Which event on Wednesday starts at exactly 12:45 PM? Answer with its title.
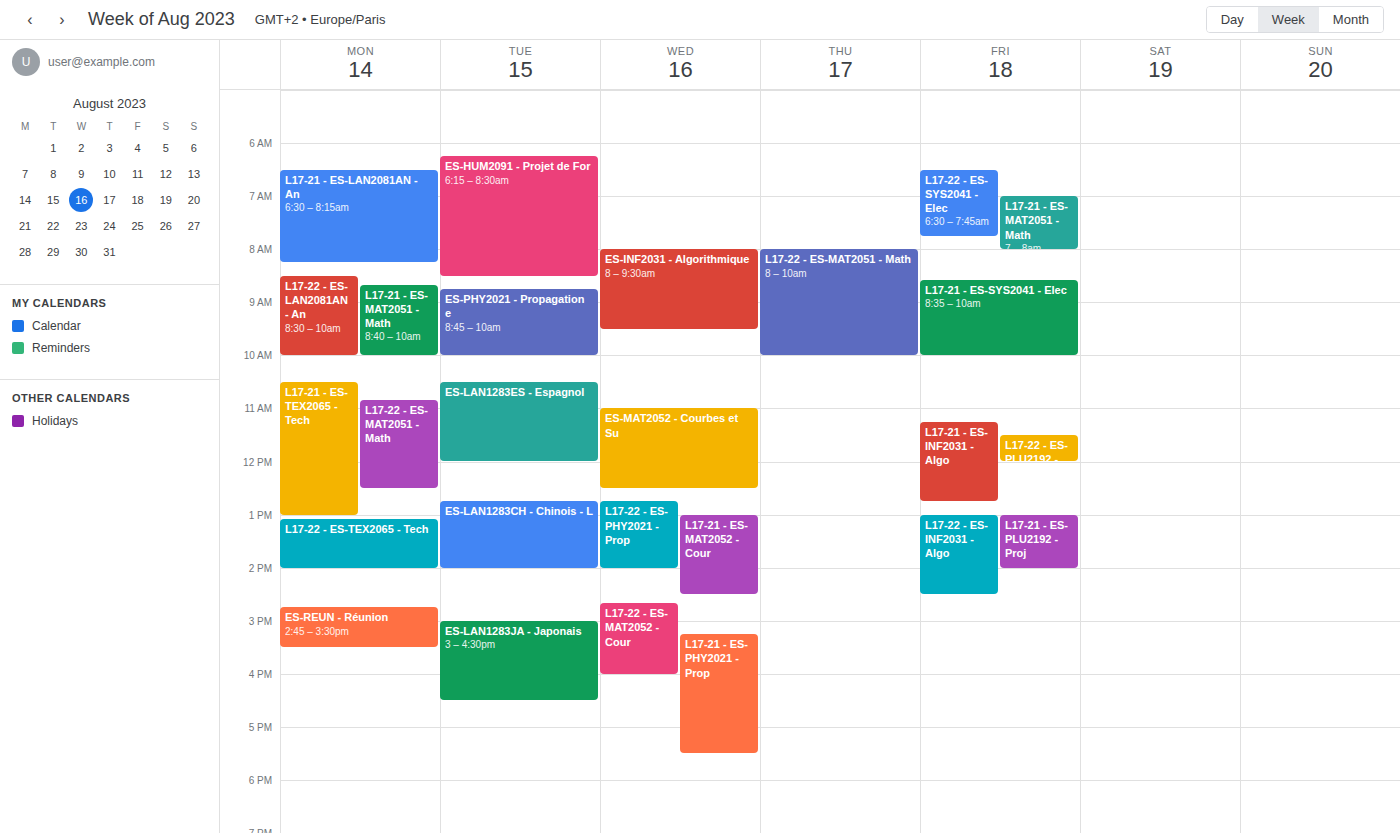
"L17-22 - ES-PHY2021 - Prop"